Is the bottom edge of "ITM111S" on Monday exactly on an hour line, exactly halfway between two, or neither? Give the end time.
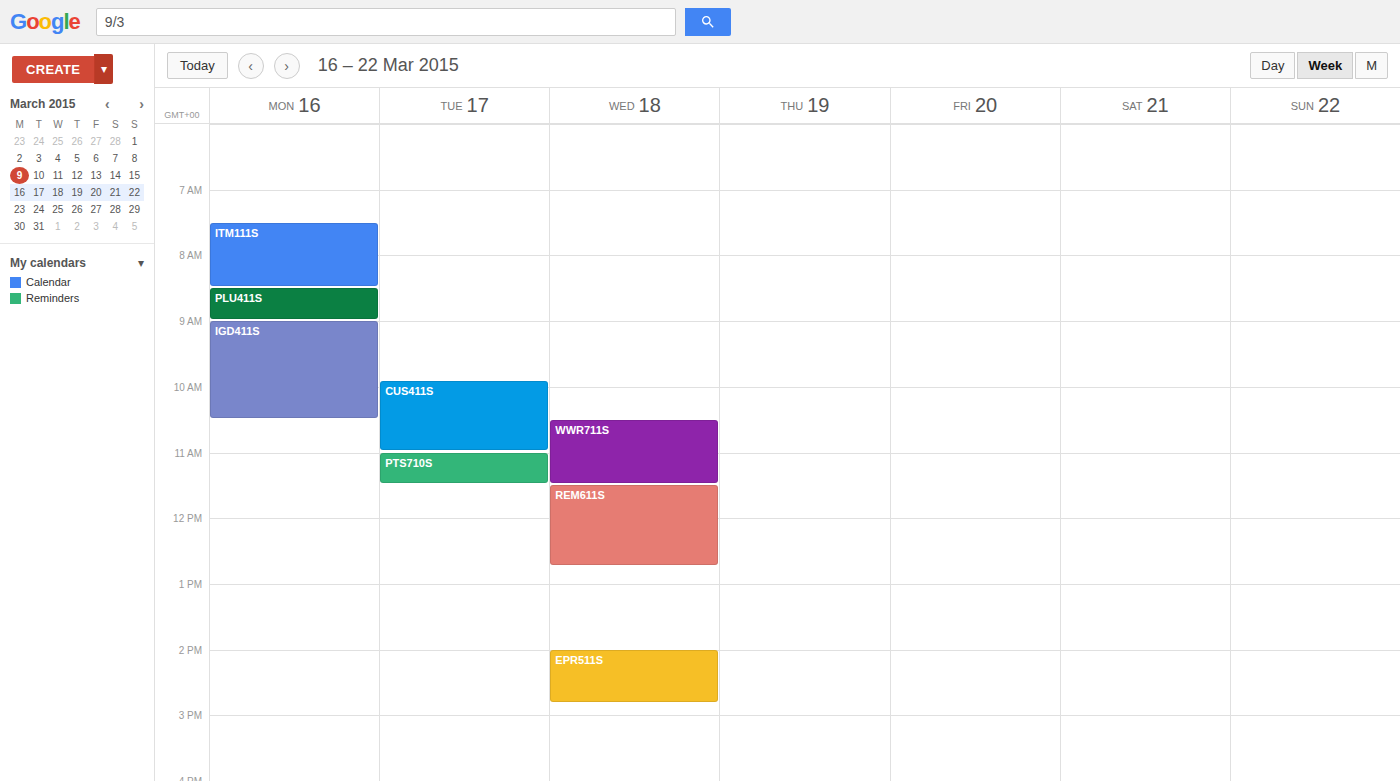
8:30 AM -- halfway between the 8 AM and 9 AM lines.